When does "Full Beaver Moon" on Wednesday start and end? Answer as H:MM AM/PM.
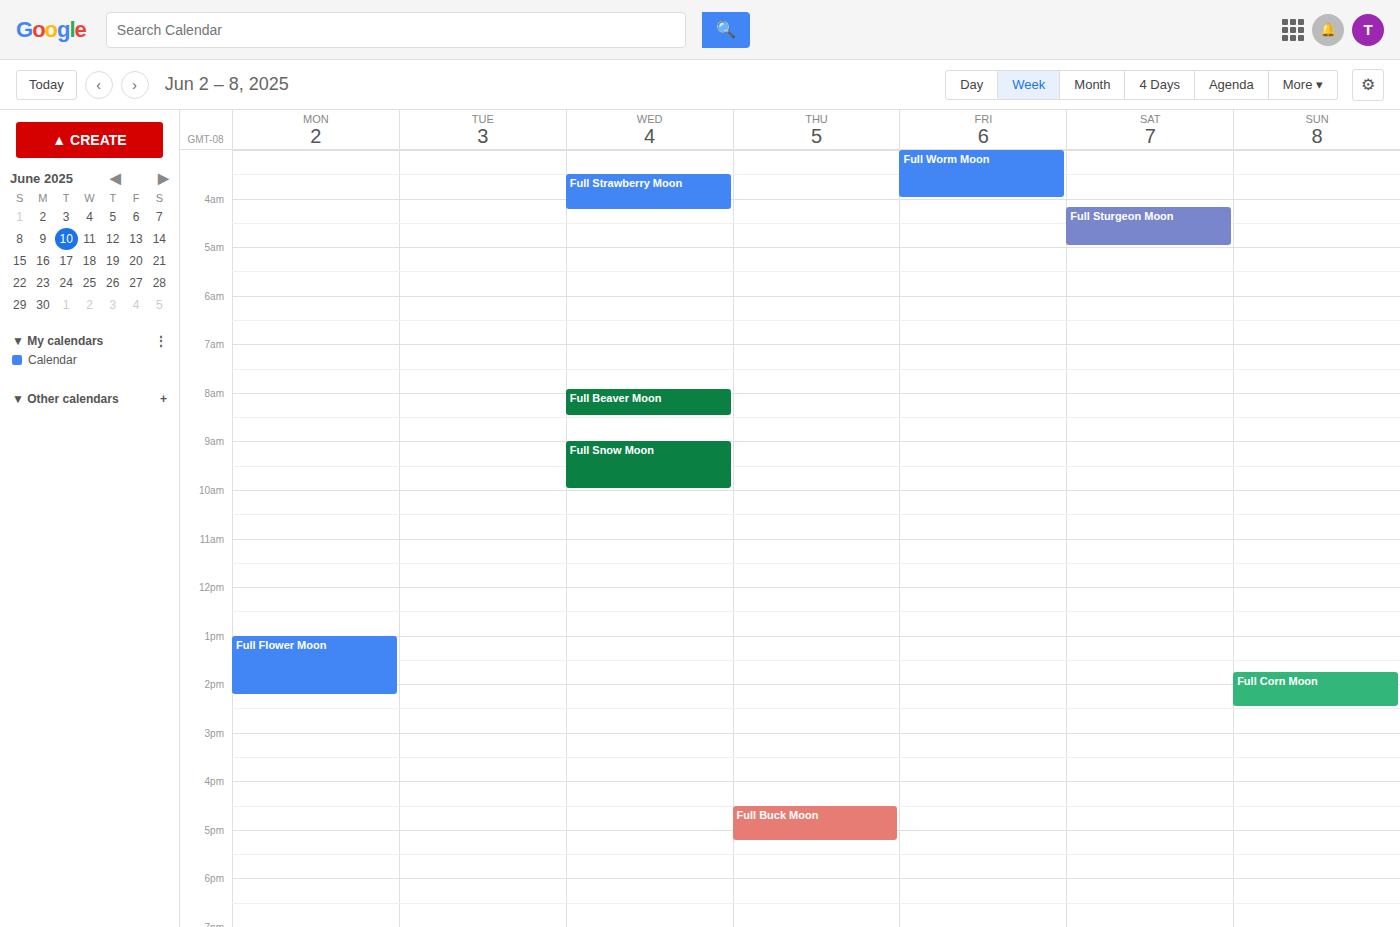
7:55 AM to 8:30 AM